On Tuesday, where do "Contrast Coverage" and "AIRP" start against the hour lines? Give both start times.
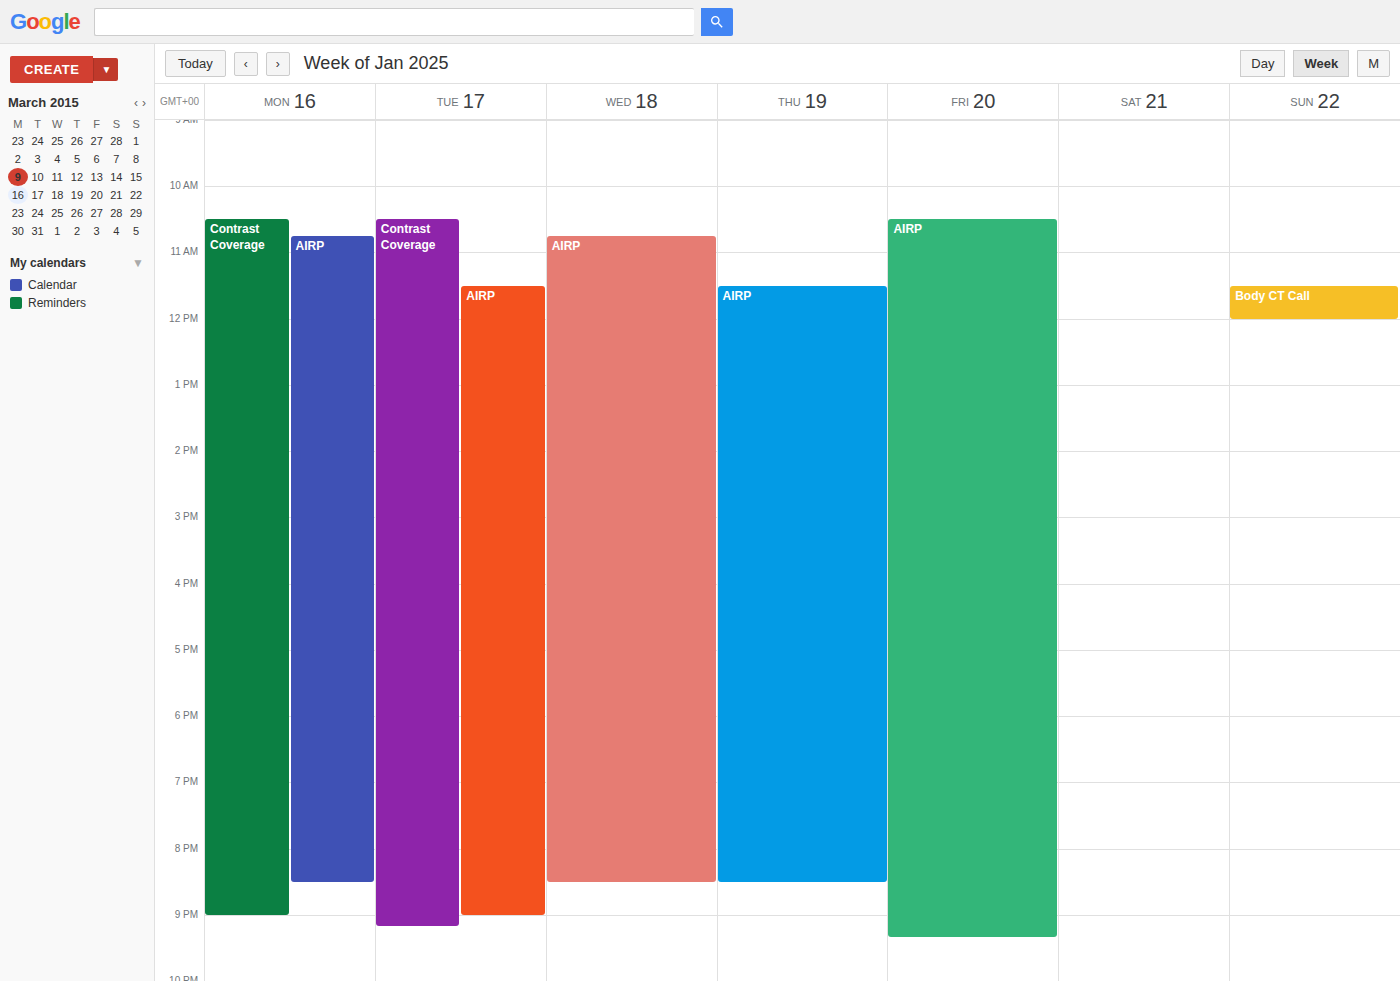
"Contrast Coverage": 10:30 AM, halfway between the 10 AM and 11 AM lines. "AIRP": 11:30 AM, halfway between the 11 AM and 12 PM lines.